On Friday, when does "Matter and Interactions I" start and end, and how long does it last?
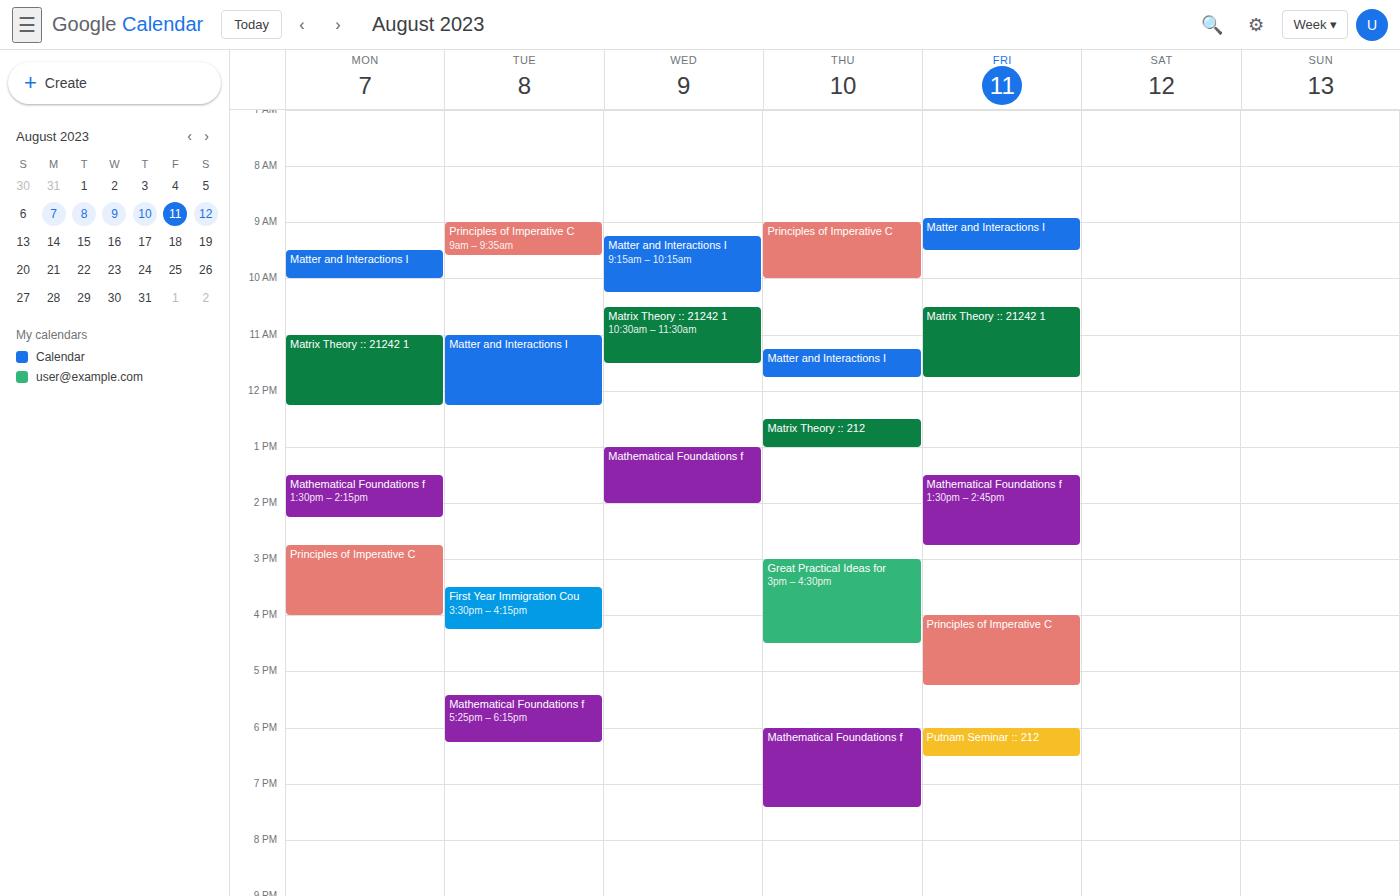
8:55 AM to 9:30 AM, 35 minutes